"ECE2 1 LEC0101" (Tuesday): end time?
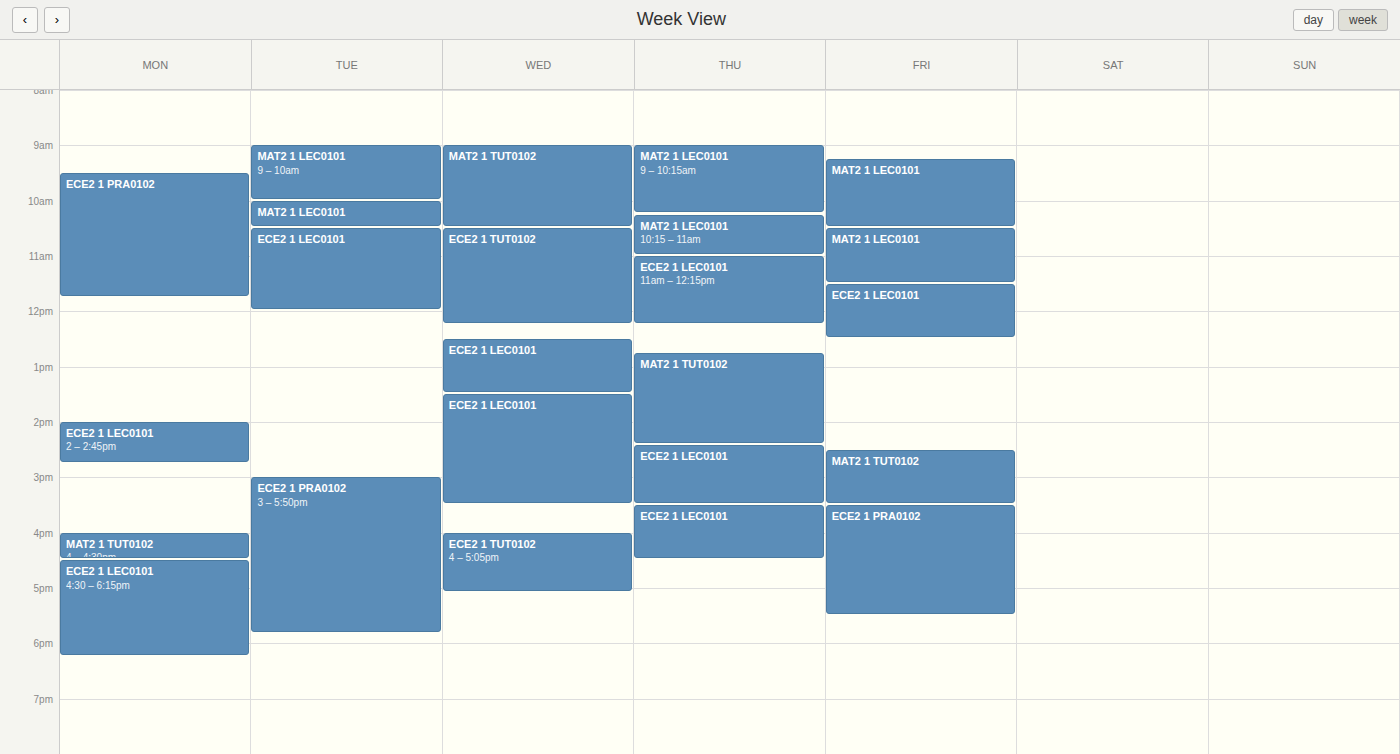
12:00 PM